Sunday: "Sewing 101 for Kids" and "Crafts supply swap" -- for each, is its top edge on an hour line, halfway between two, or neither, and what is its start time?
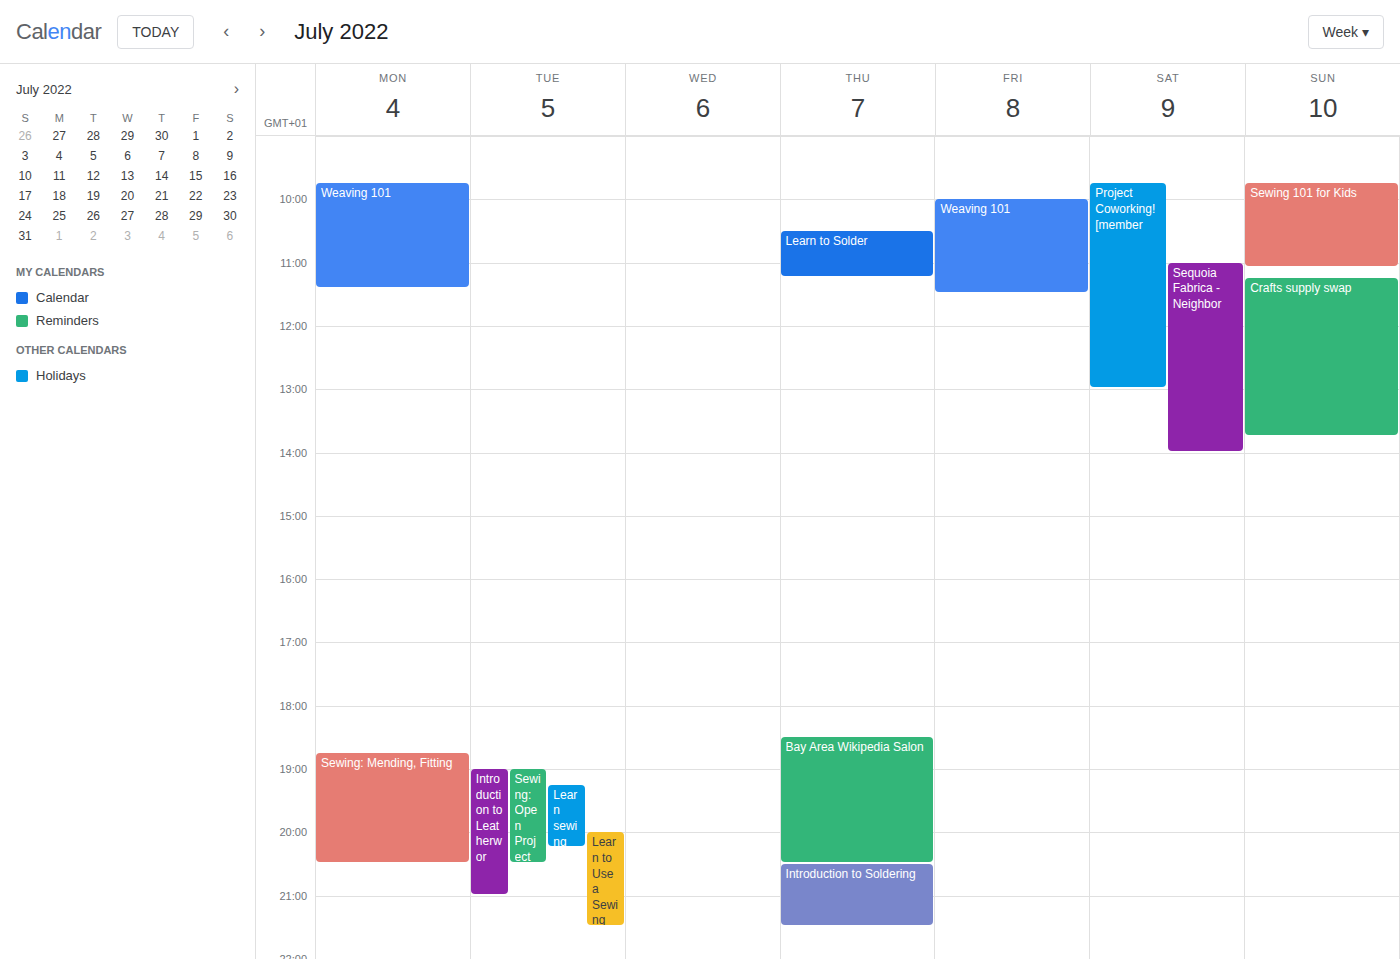
"Sewing 101 for Kids": 9:45 AM, neither: three quarters of the way from the 9 AM line to the 10 AM line. "Crafts supply swap": 11:15 AM, neither: a quarter of the way from the 11 AM line to the 12 PM line.